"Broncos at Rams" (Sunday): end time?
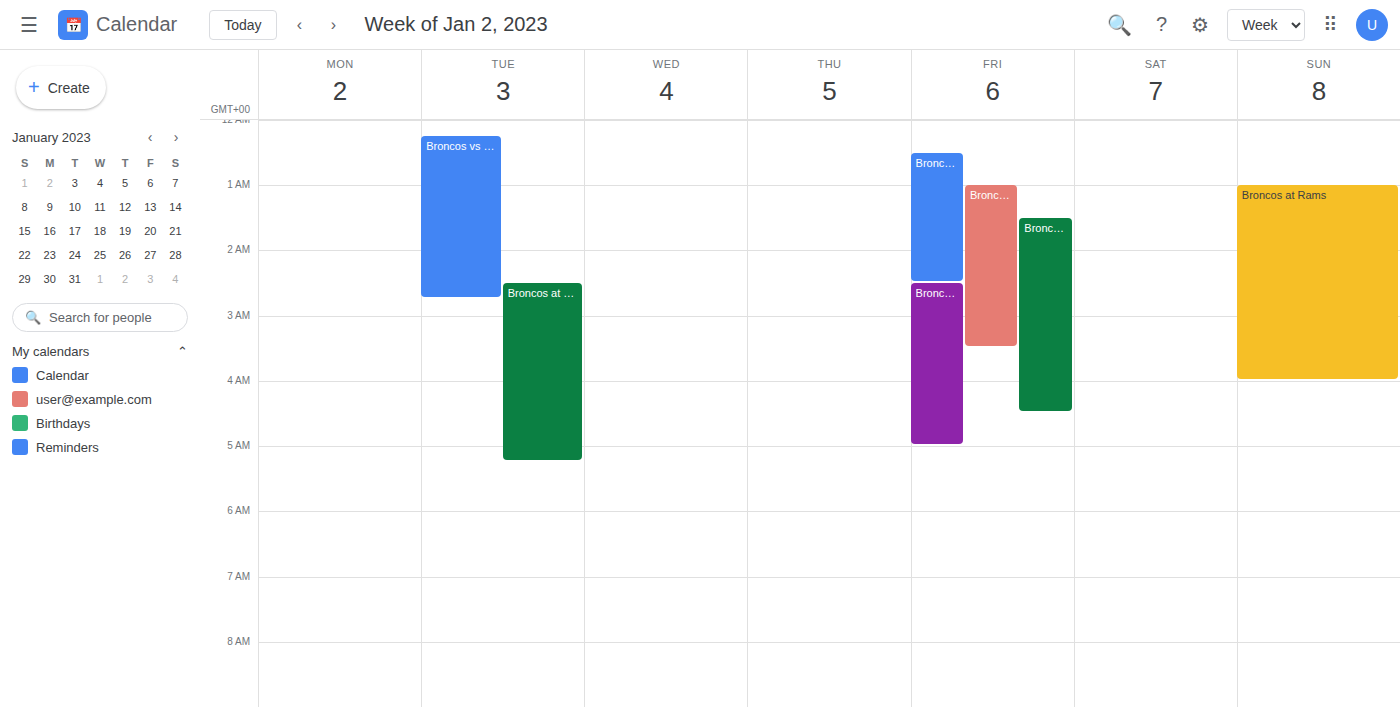
04:00